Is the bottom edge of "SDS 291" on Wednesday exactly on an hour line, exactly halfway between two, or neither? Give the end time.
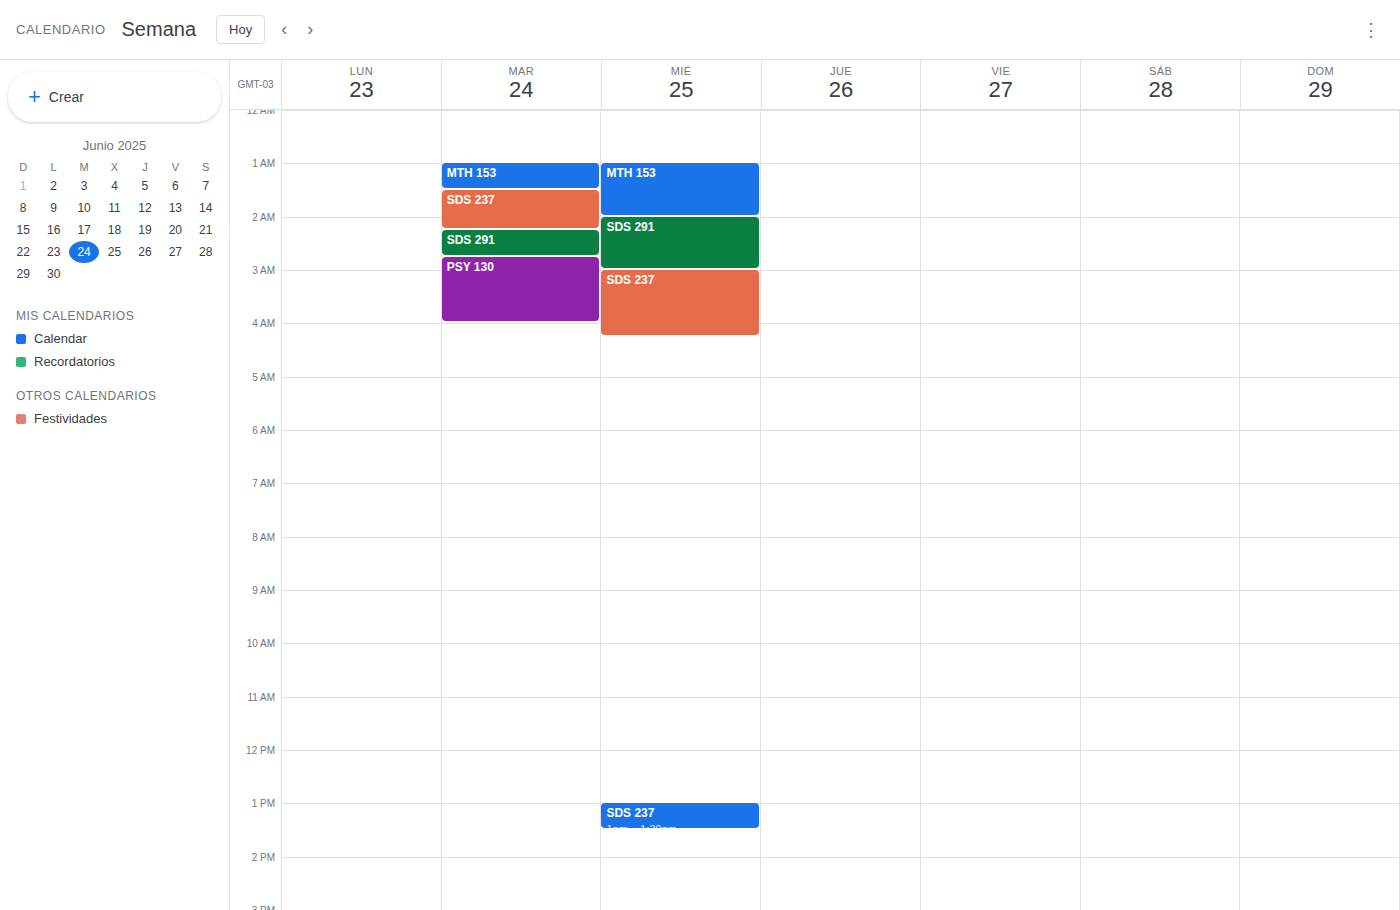
03:00 -- exactly on the 03:00 line.